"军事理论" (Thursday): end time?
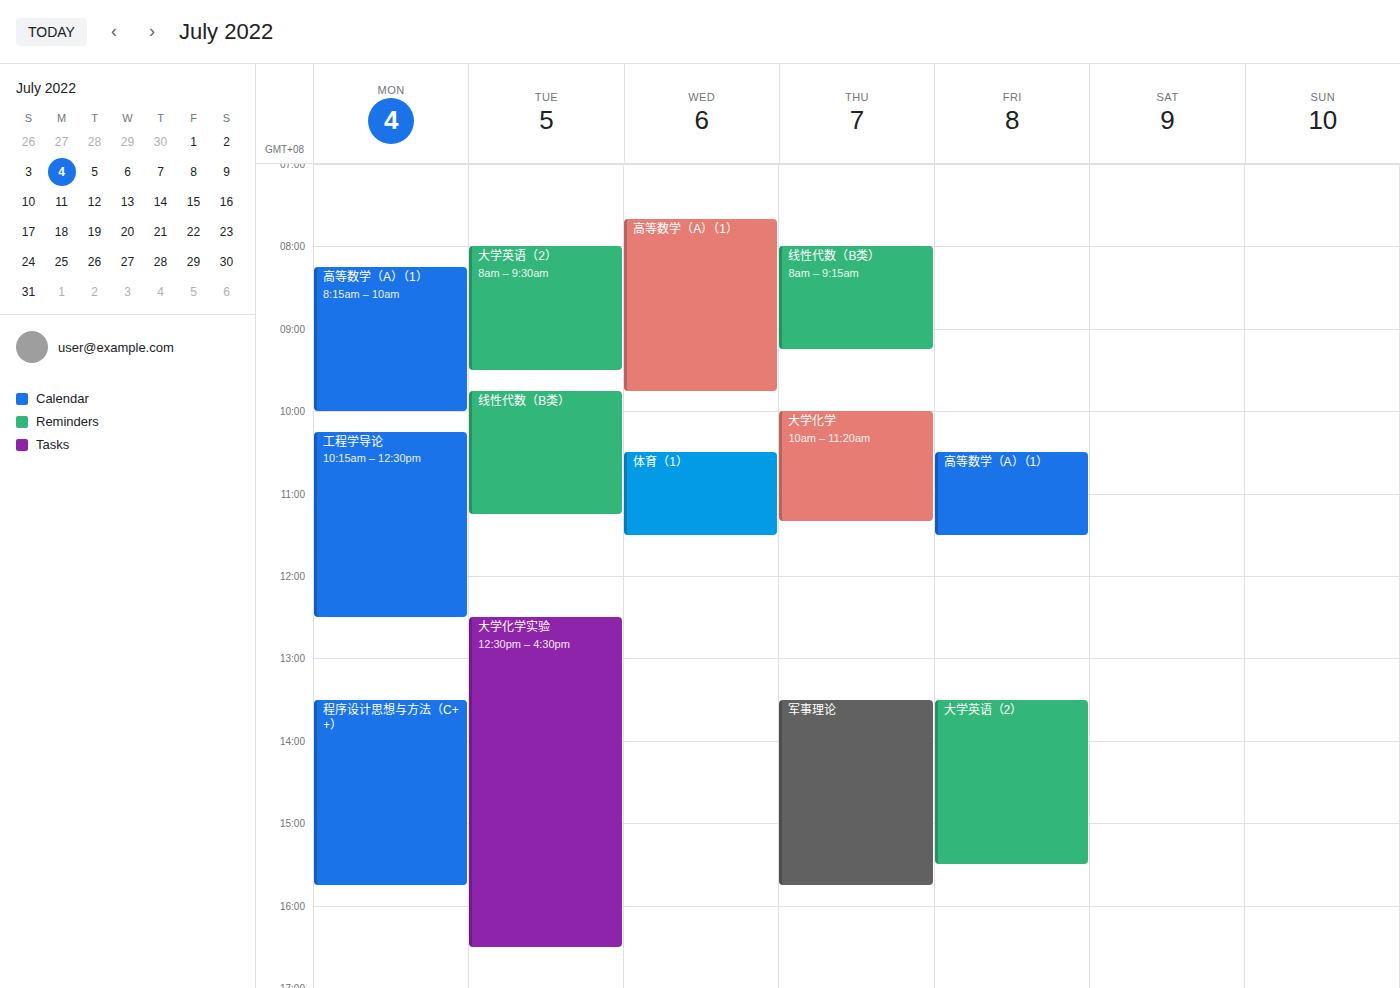
3:45 PM